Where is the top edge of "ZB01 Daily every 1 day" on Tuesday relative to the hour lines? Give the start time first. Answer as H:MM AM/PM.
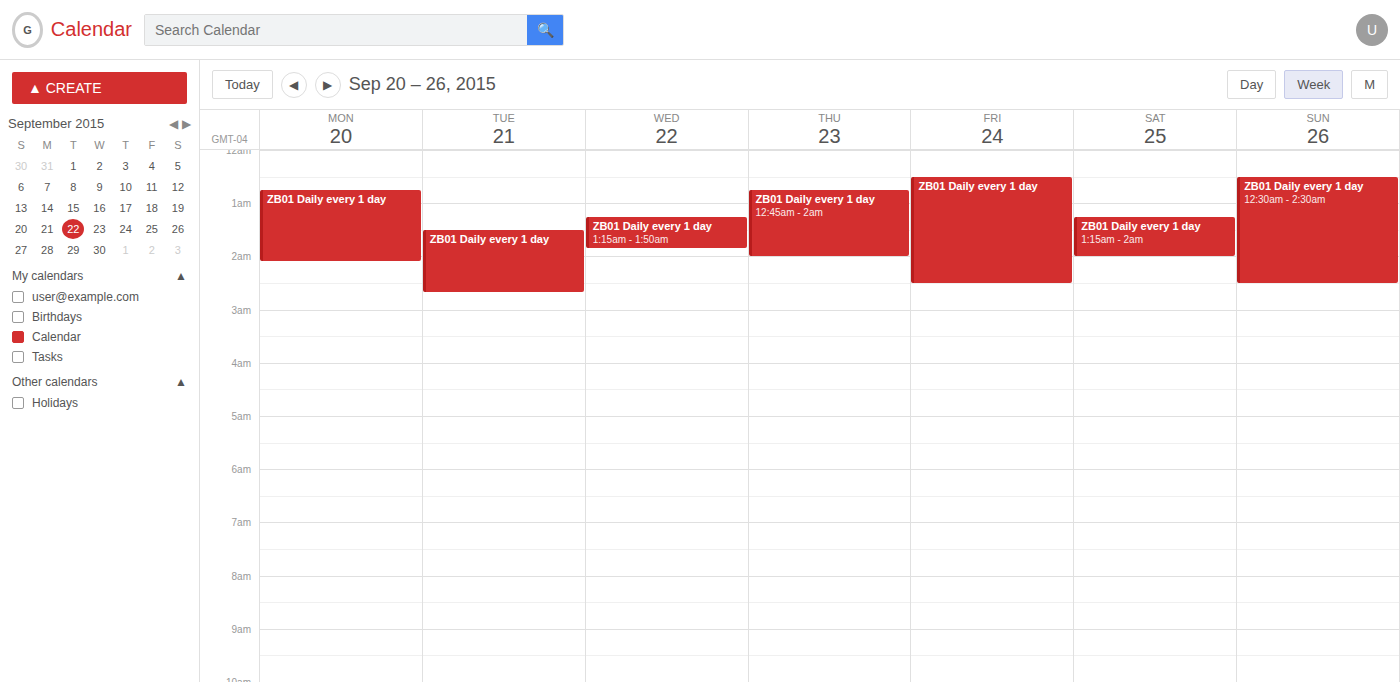
1:30 AM -- halfway between the 1 AM and 2 AM lines.